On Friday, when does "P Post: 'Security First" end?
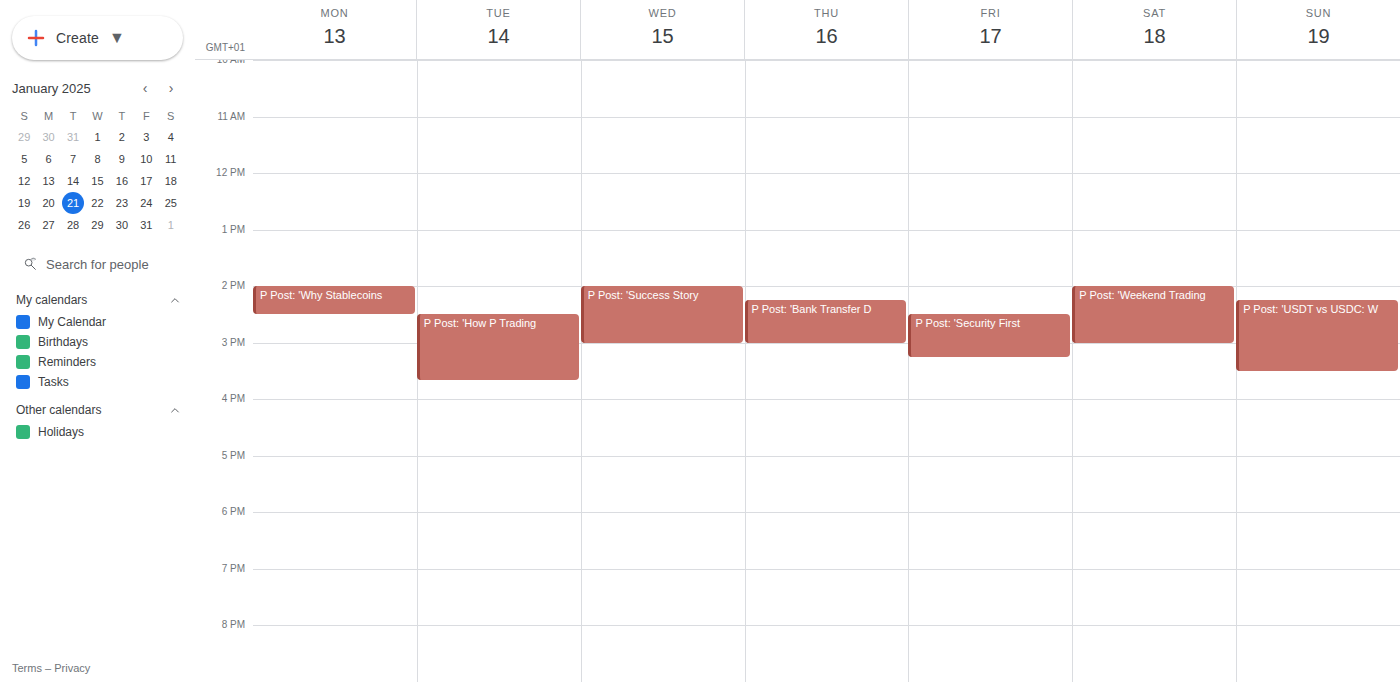
3:15 PM